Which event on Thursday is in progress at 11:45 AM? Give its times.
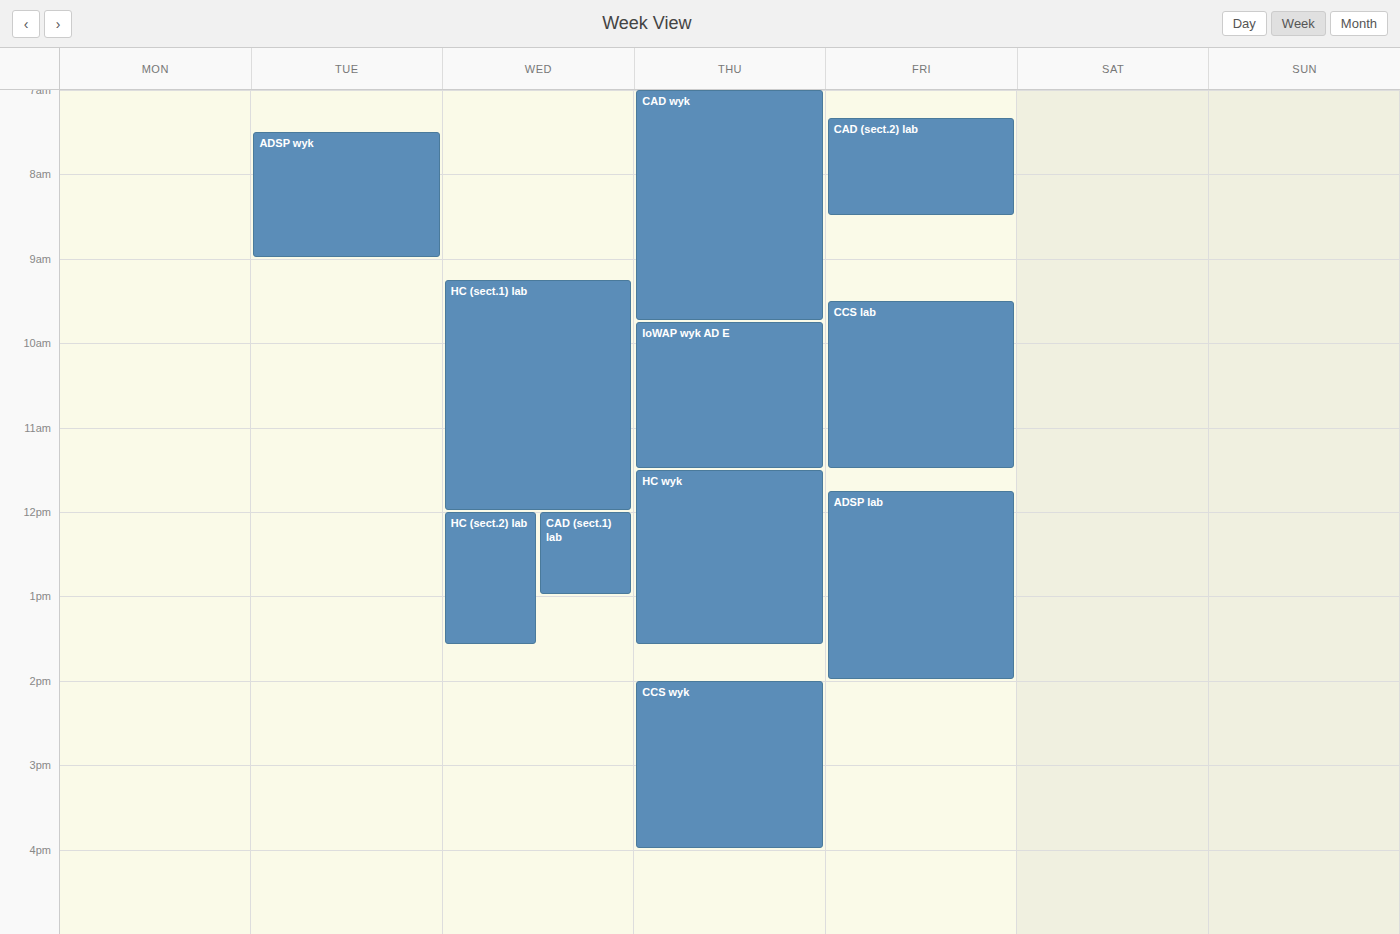
"HC wyk", 11:30 AM to 1:35 PM